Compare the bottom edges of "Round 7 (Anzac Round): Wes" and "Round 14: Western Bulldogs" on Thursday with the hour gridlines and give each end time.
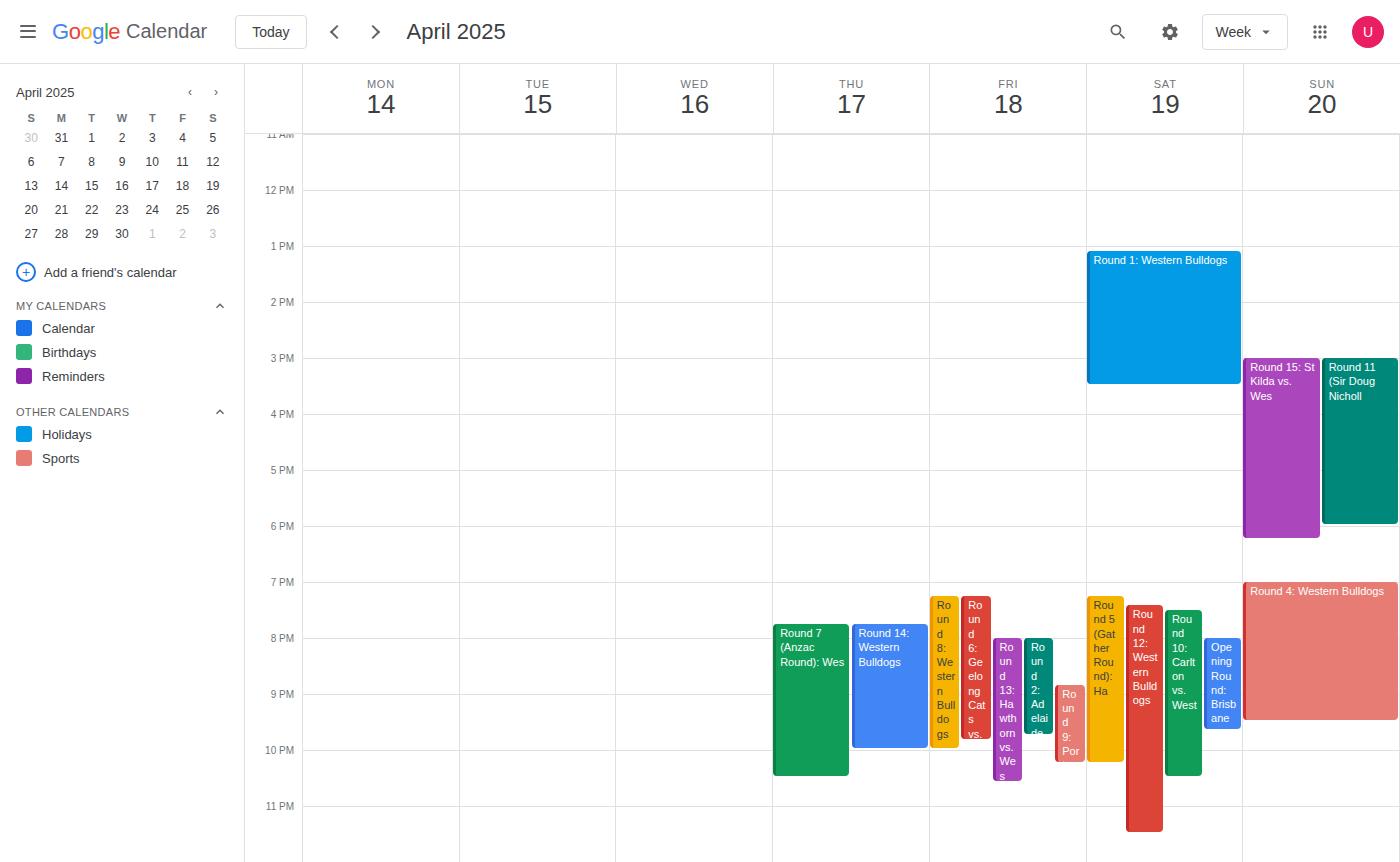
"Round 7 (Anzac Round): Wes": 10:30 PM, halfway between the 10 PM and 11 PM lines. "Round 14: Western Bulldogs": 10:00 PM, exactly on the 10 PM line.